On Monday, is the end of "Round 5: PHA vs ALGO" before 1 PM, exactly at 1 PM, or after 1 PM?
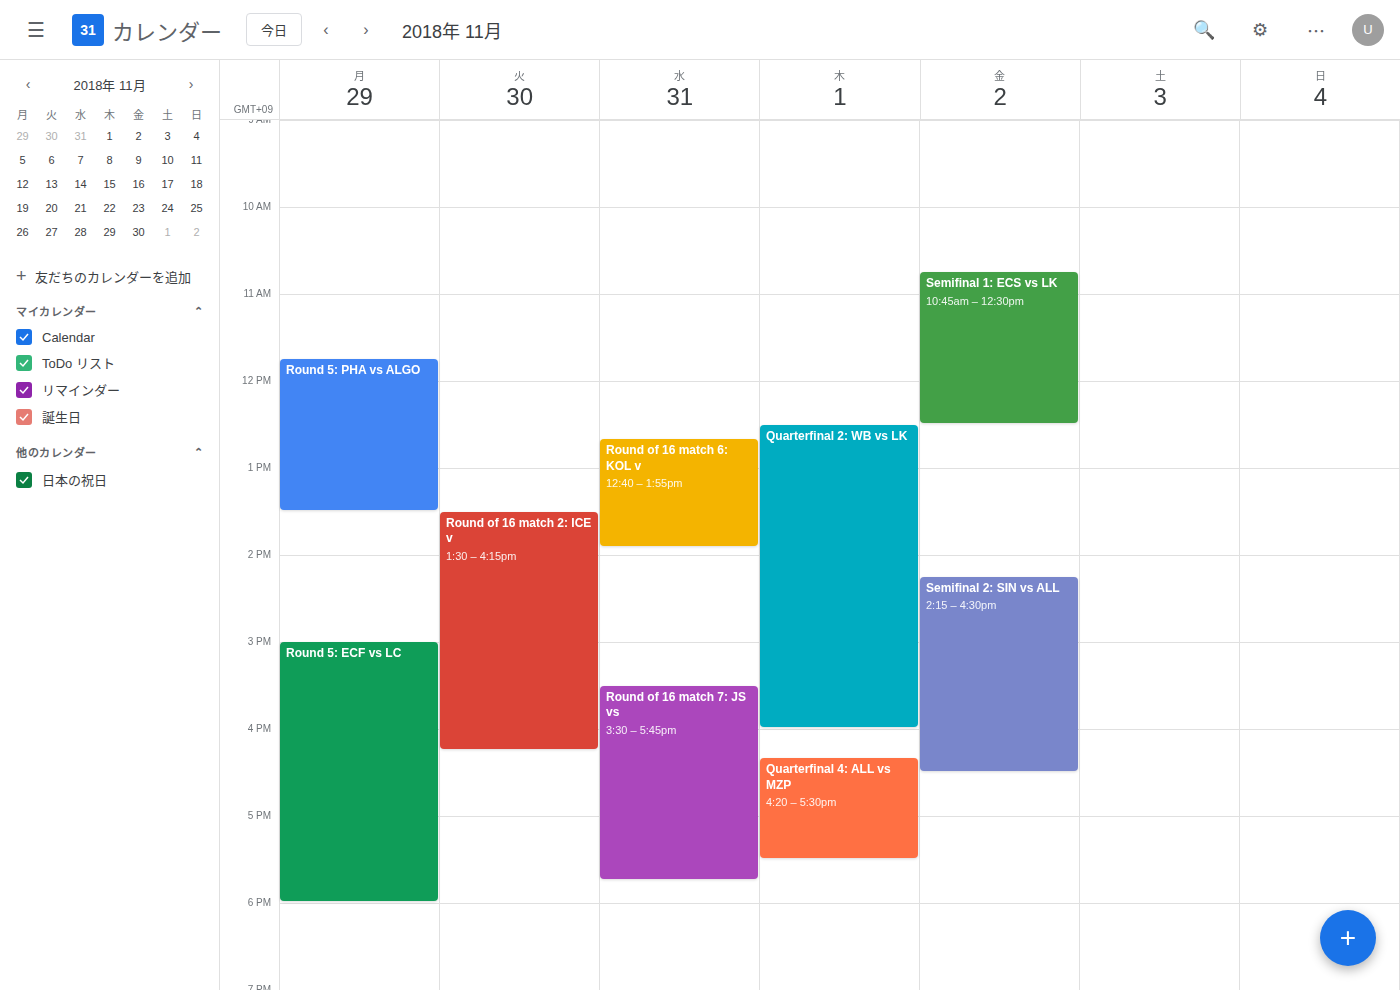
1:30 PM -- after 1 PM, 30 minutes below the 1 PM line.